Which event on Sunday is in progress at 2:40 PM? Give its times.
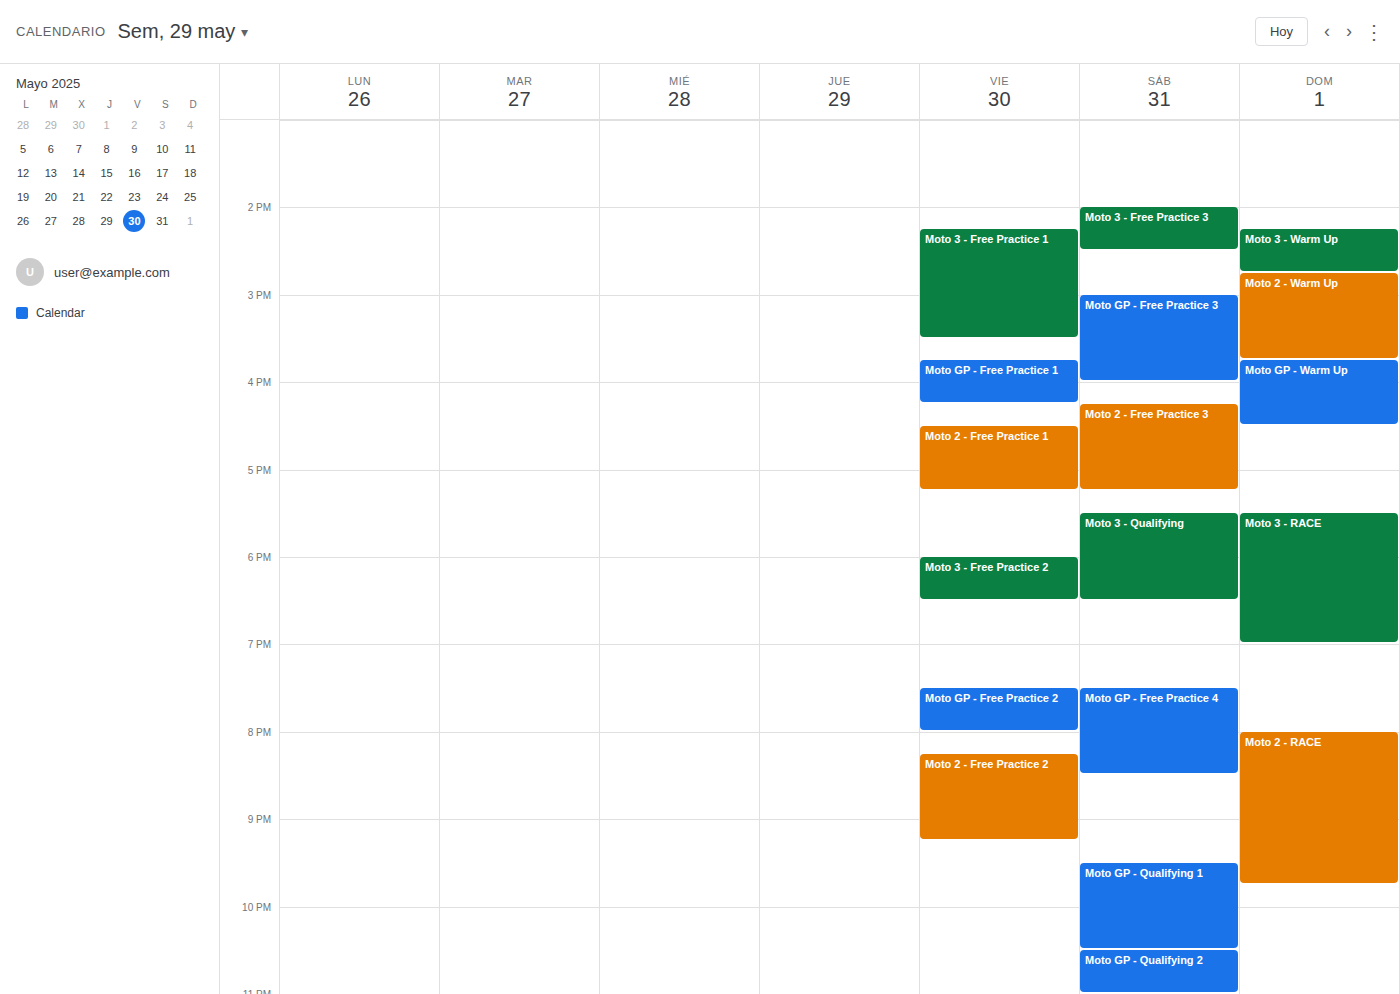
"Moto 3 - Warm Up", 2:15 PM to 2:45 PM